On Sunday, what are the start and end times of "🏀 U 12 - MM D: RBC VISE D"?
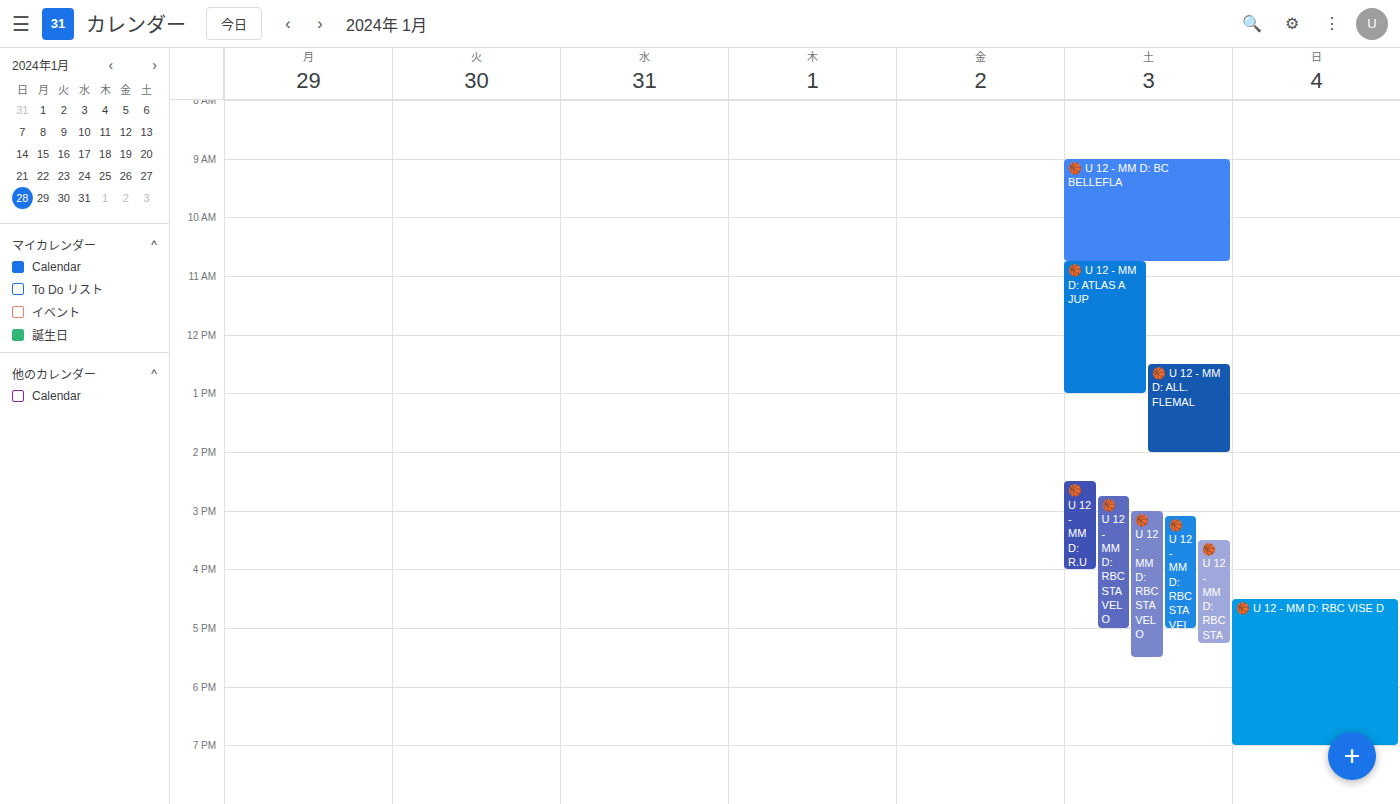
4:30 PM to 7:00 PM